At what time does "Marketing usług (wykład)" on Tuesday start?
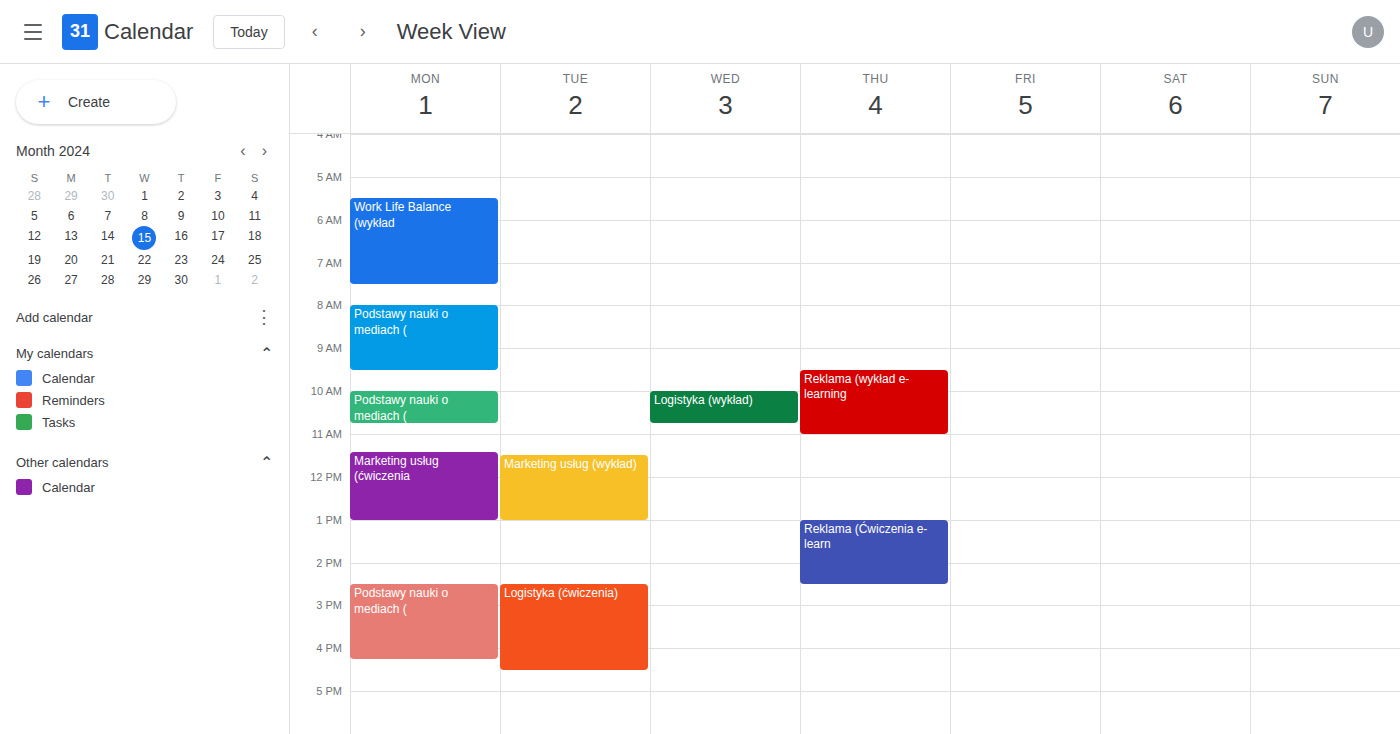
11:30 AM